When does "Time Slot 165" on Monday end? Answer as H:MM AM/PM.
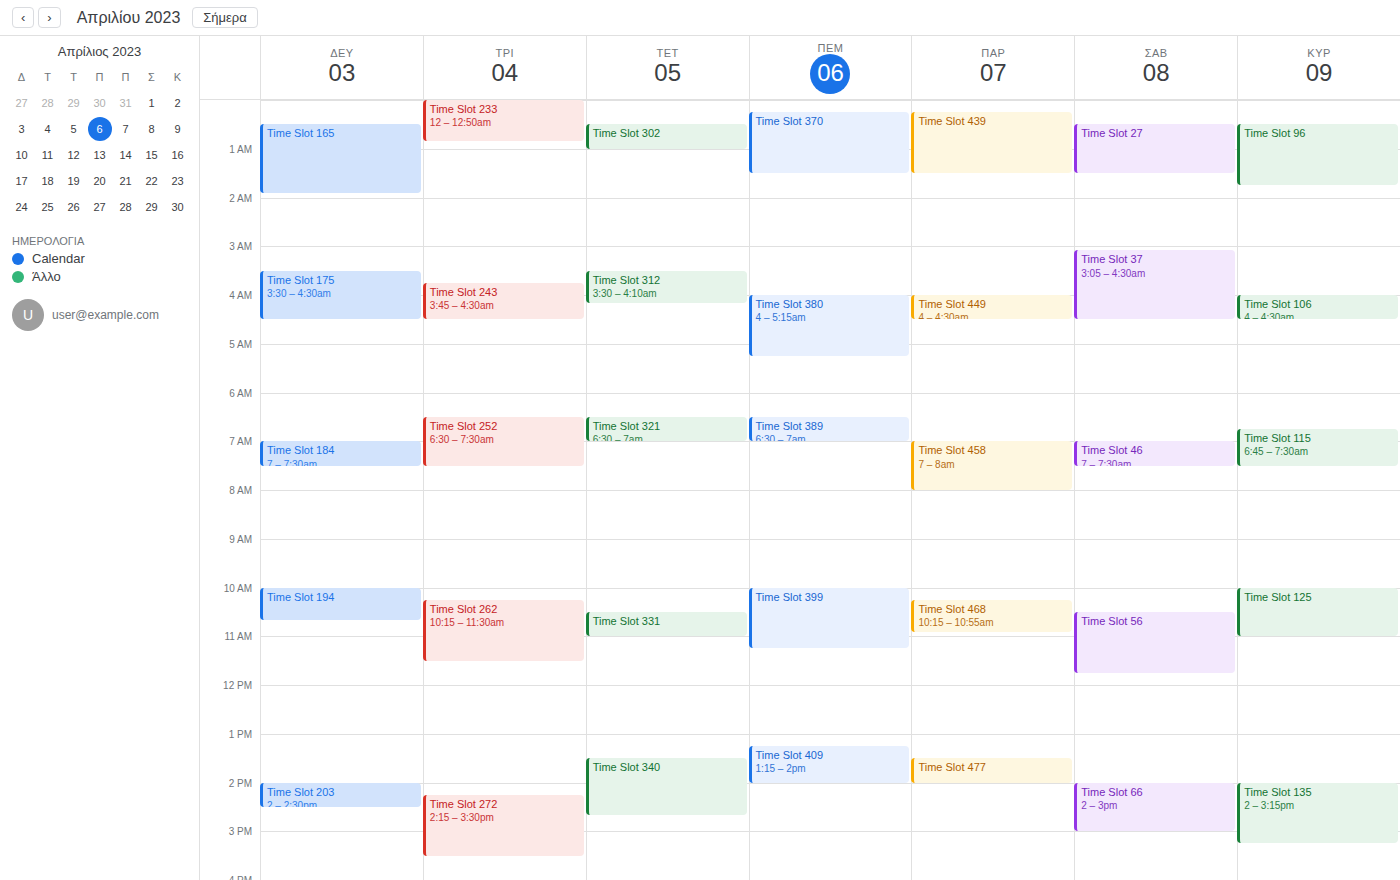
1:55 AM